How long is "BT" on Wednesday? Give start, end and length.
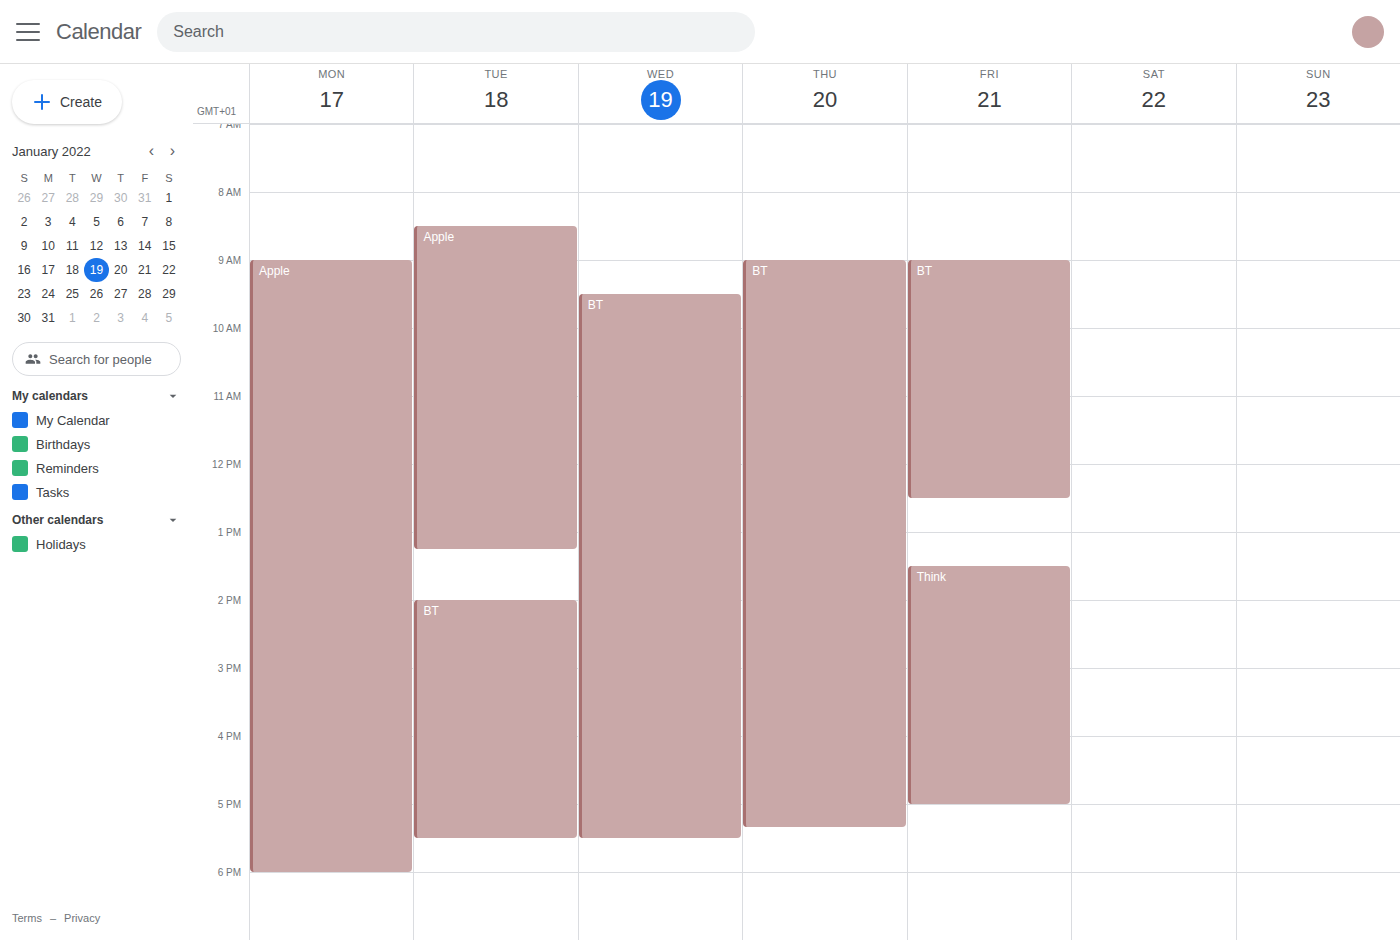
09:30 to 17:30, 8 hours